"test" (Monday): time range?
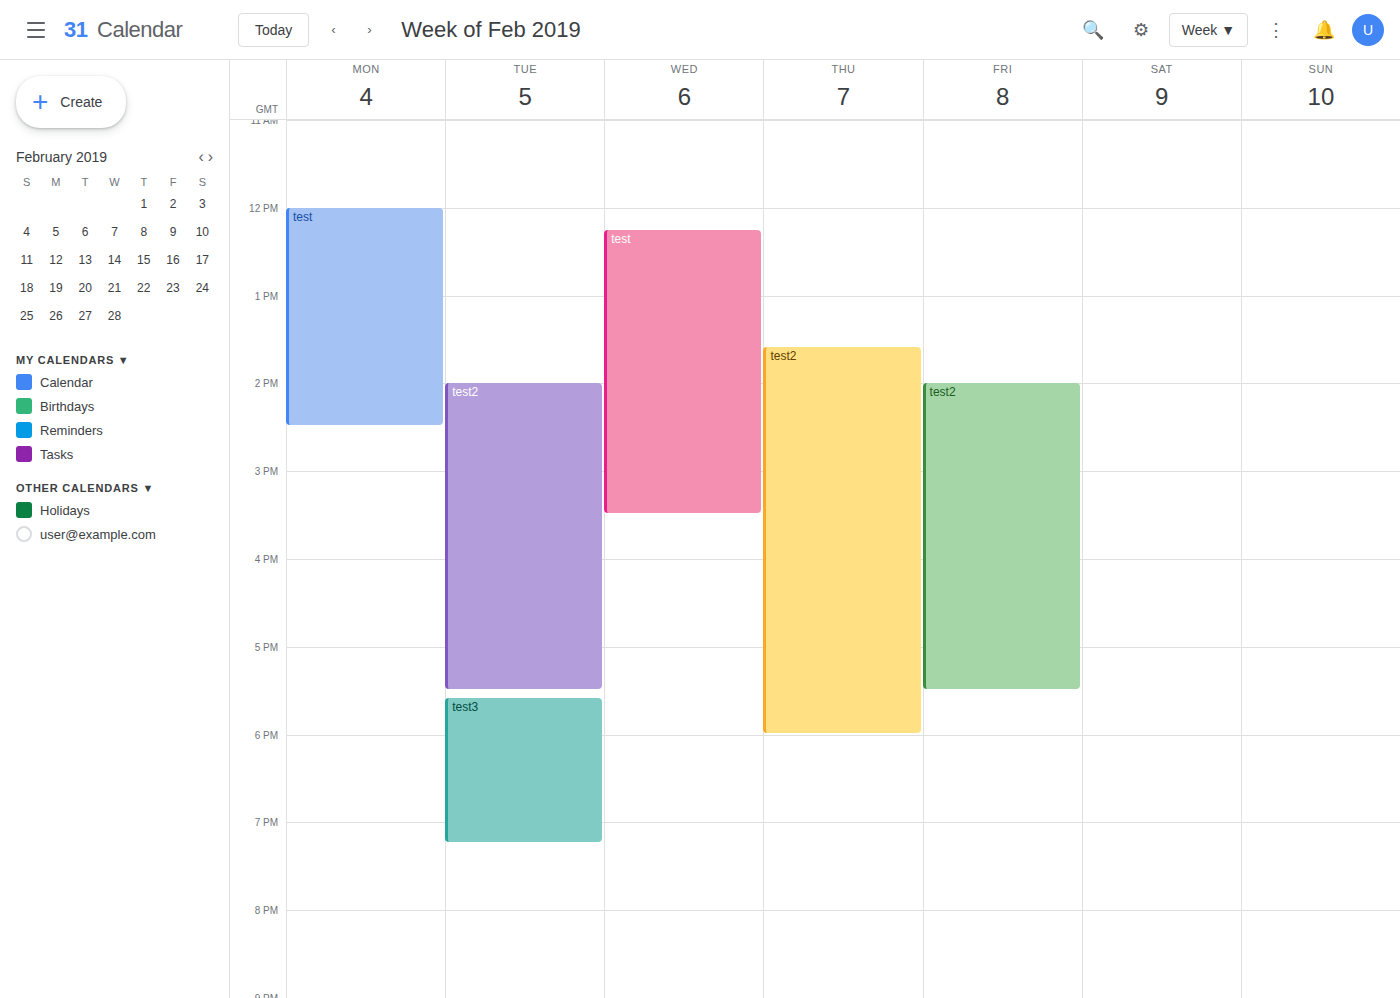
12:00 PM to 2:30 PM